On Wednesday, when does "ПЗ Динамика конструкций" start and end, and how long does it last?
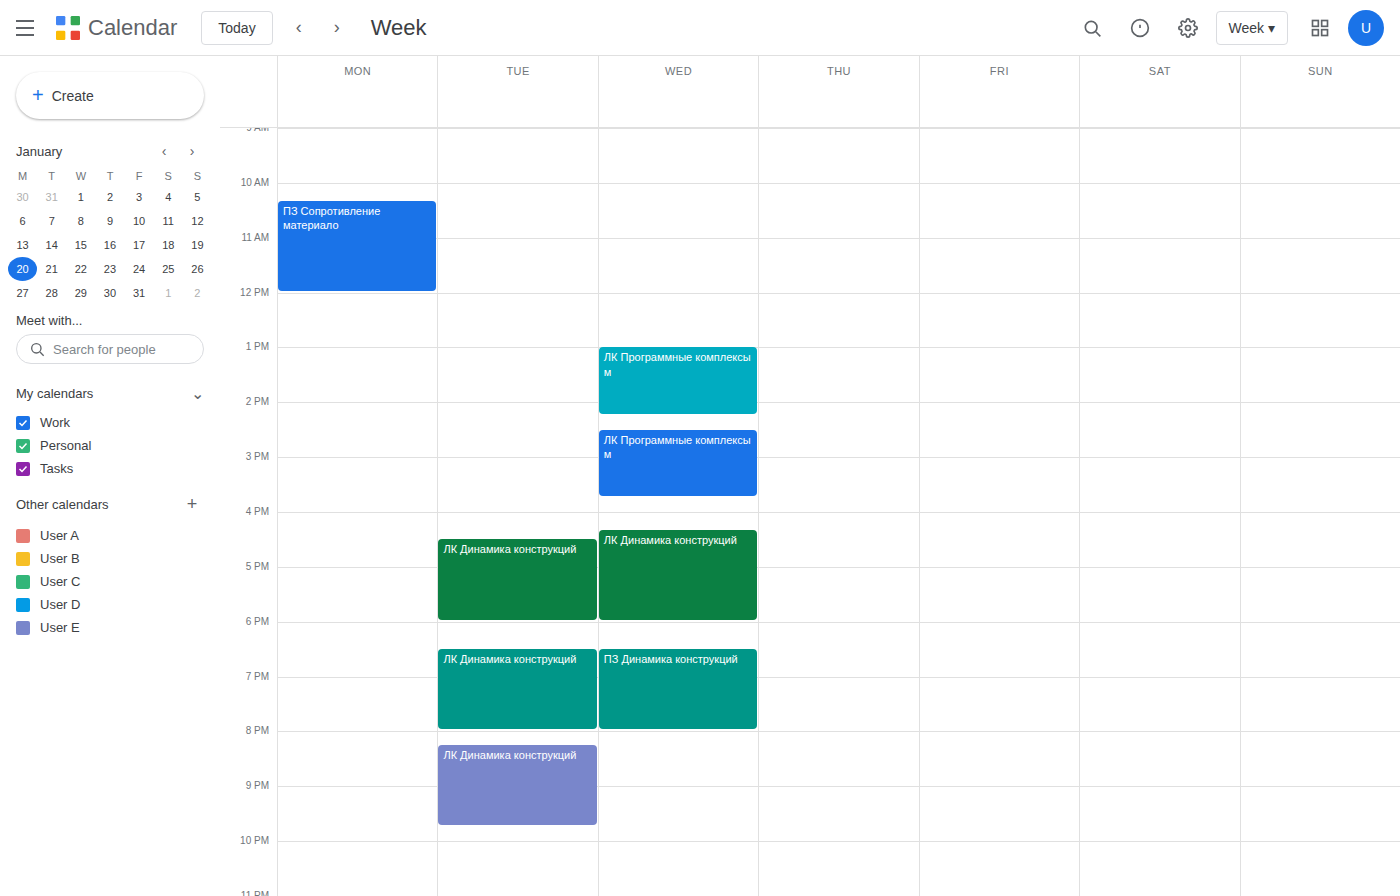
6:30 PM to 8:00 PM, 1 hour 30 minutes